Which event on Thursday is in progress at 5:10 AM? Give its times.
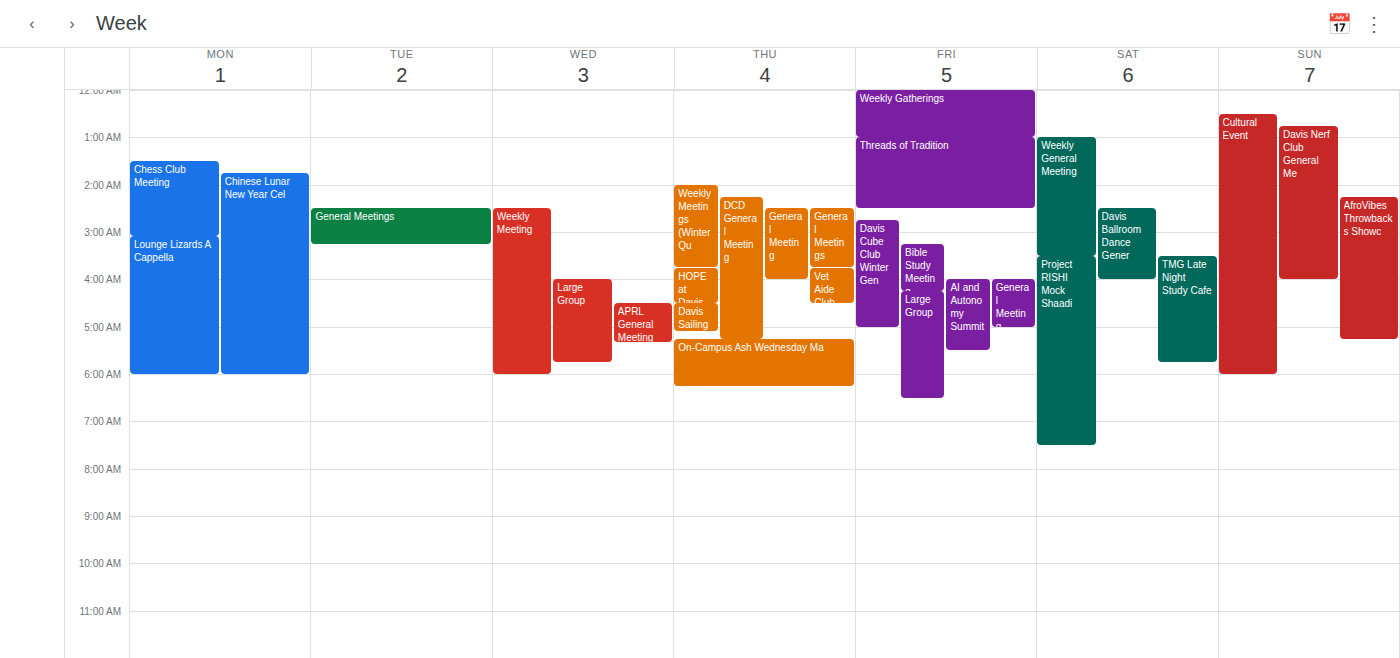
"DCD General Meeting", 2:15 AM to 5:15 AM